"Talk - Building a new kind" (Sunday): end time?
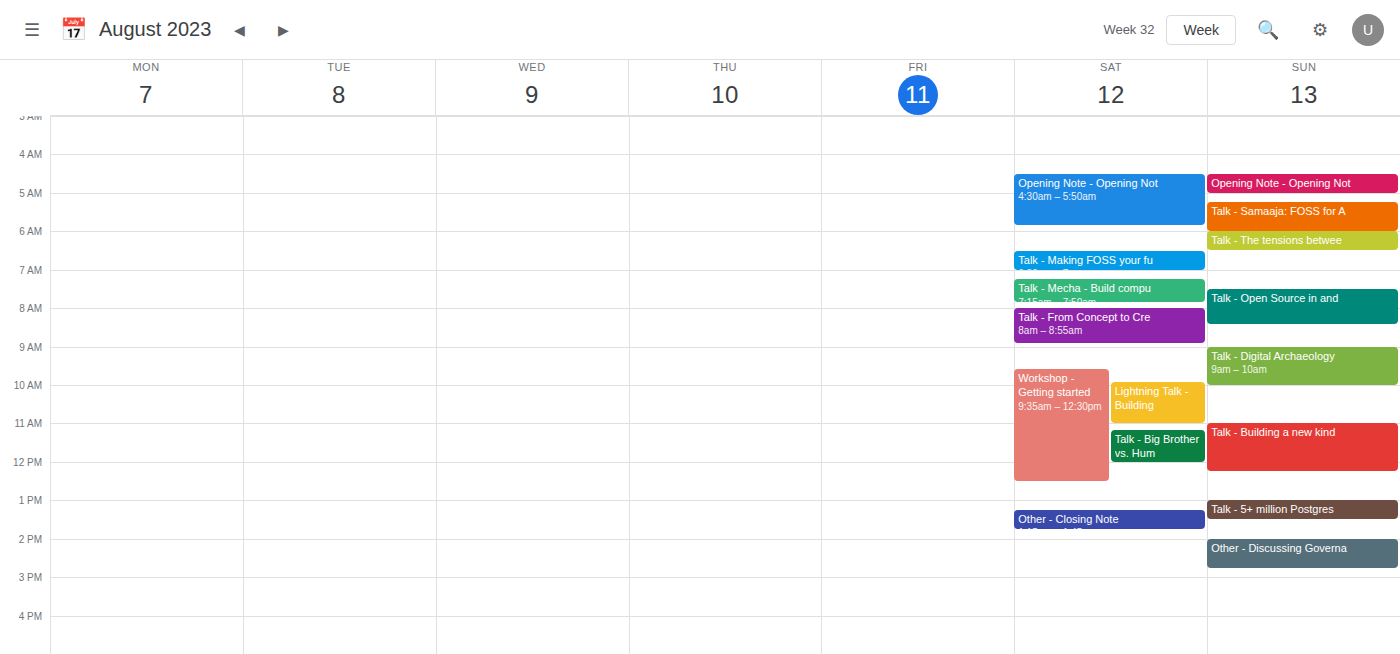
12:15